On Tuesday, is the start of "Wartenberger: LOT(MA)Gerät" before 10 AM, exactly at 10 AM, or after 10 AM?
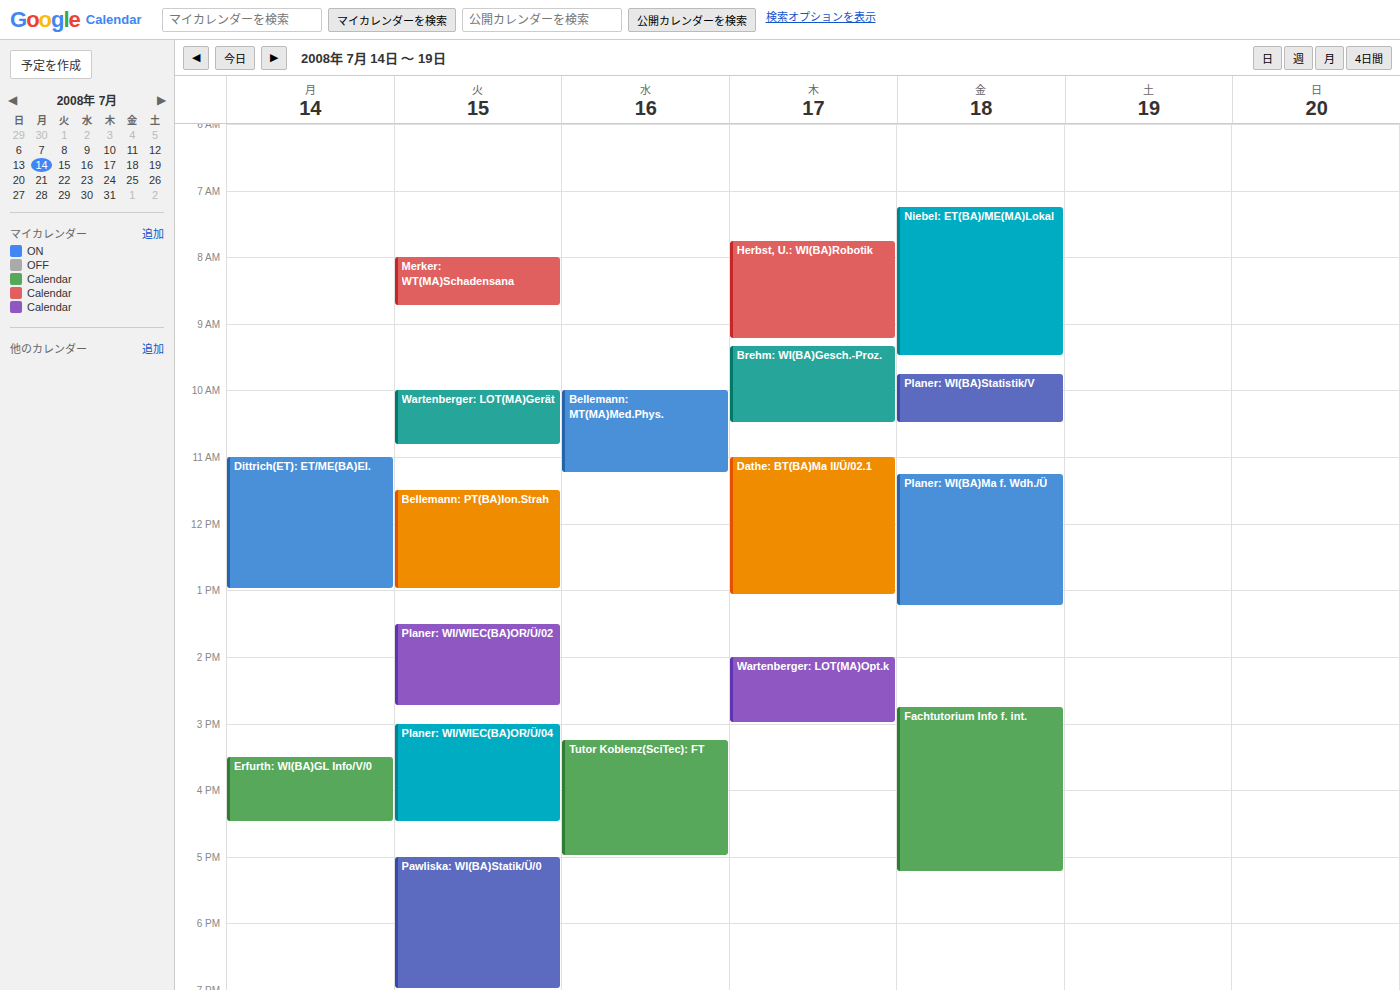
10:00 AM -- exactly at 10 AM, on the 10 AM line.